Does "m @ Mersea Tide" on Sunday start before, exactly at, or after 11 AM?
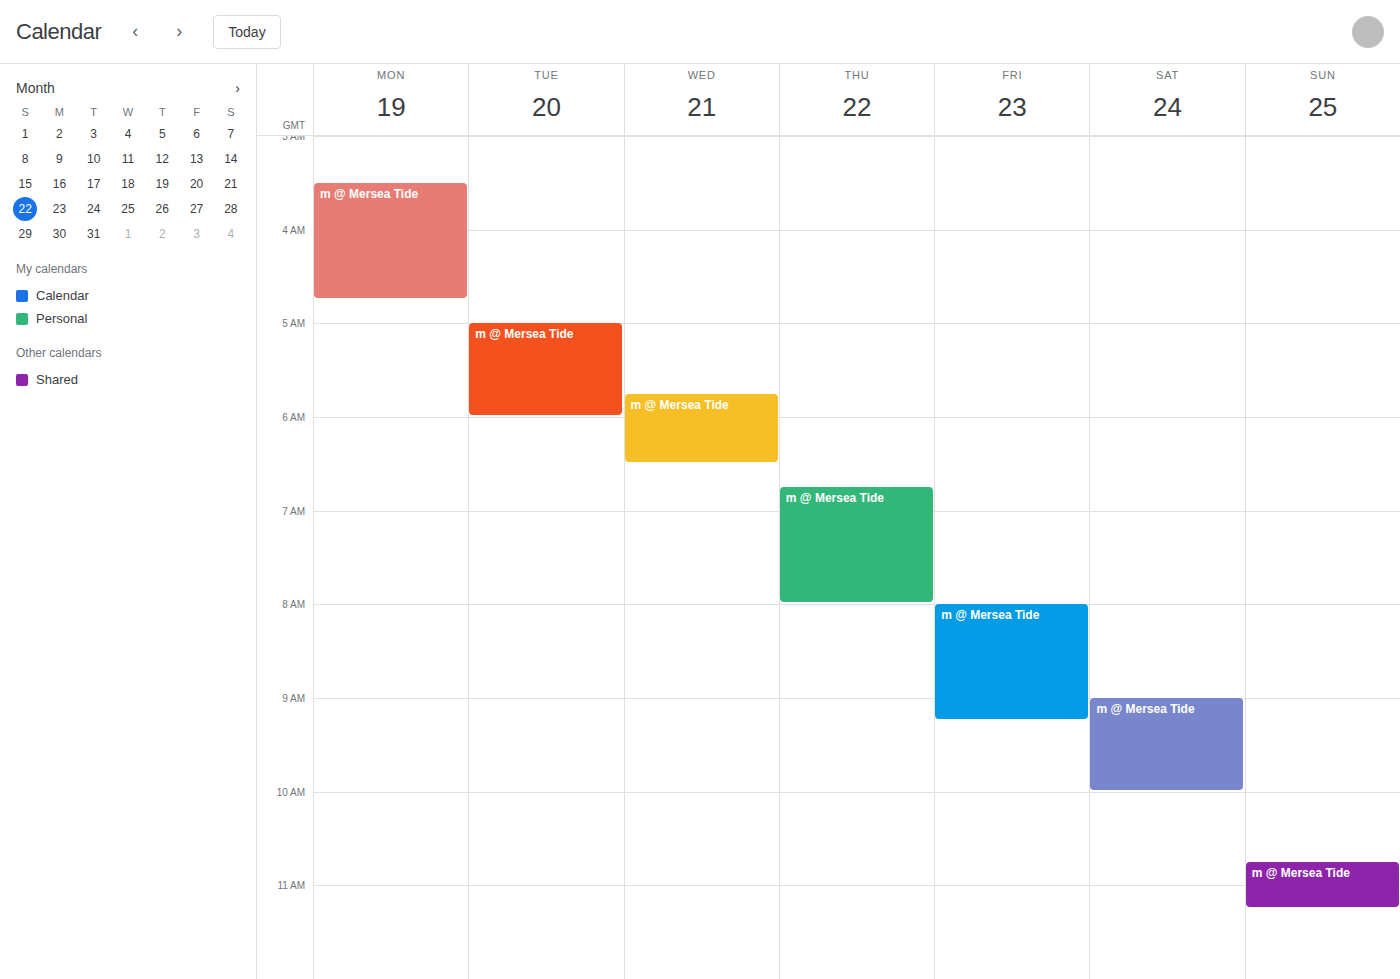
10:45 AM -- before 11 AM, 15 minutes above the 11 AM line.